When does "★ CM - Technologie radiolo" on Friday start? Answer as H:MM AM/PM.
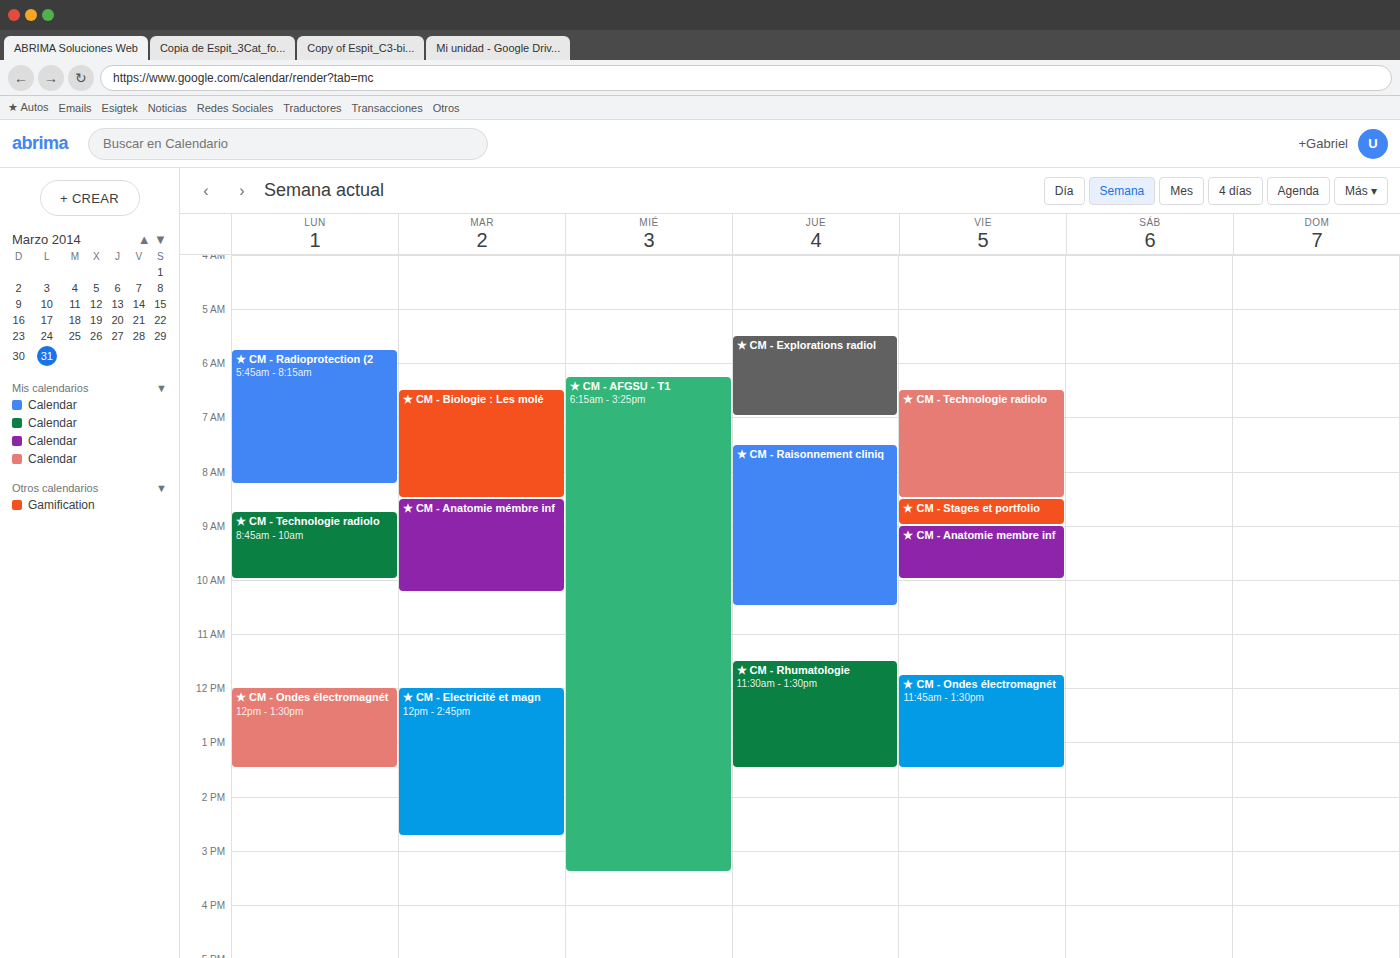
6:30 AM